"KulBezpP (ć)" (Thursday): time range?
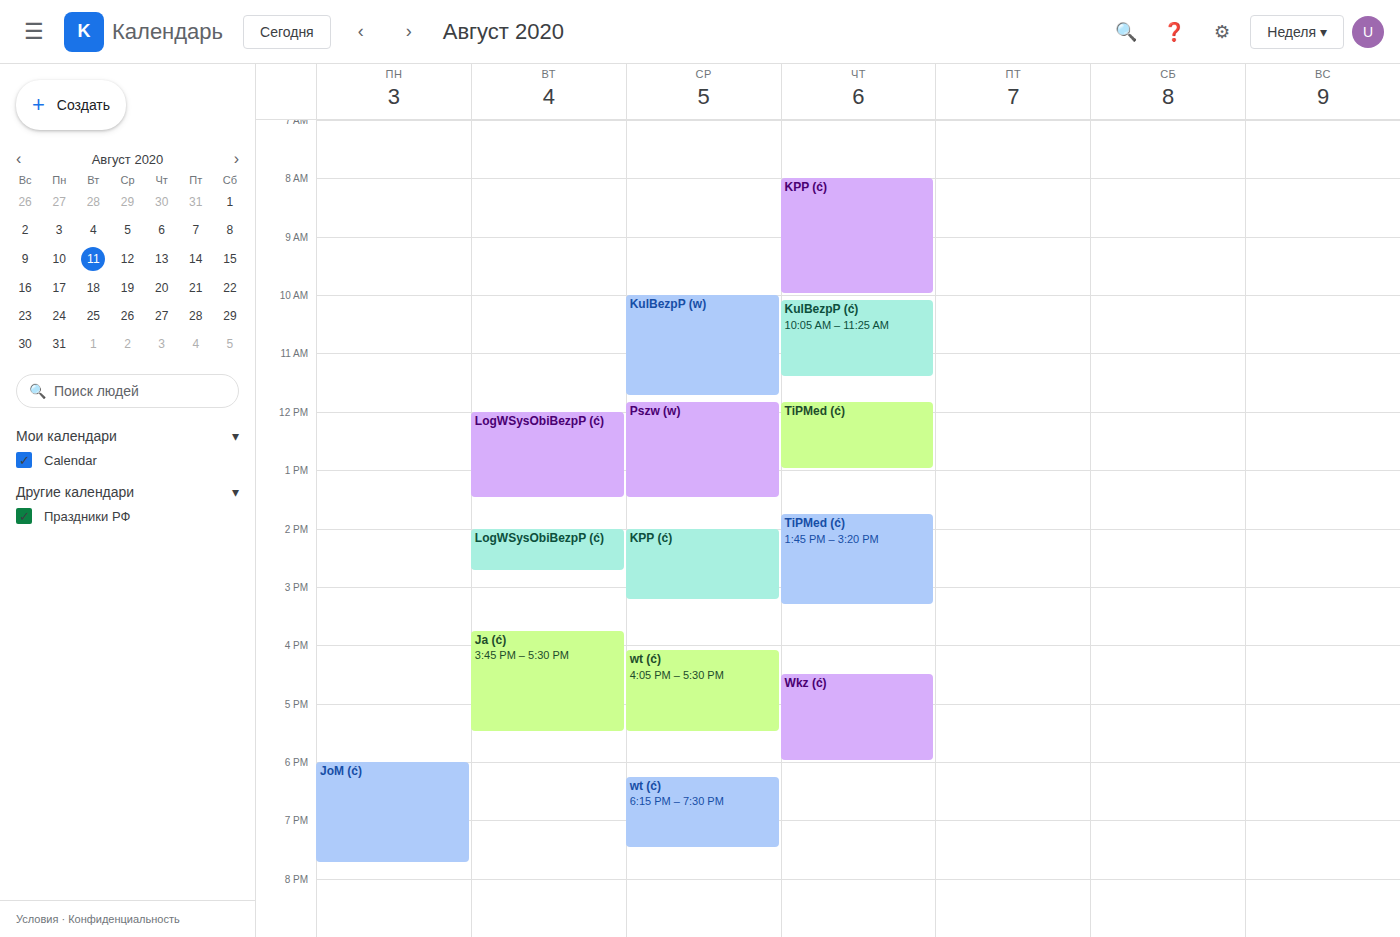
10:05 to 11:25